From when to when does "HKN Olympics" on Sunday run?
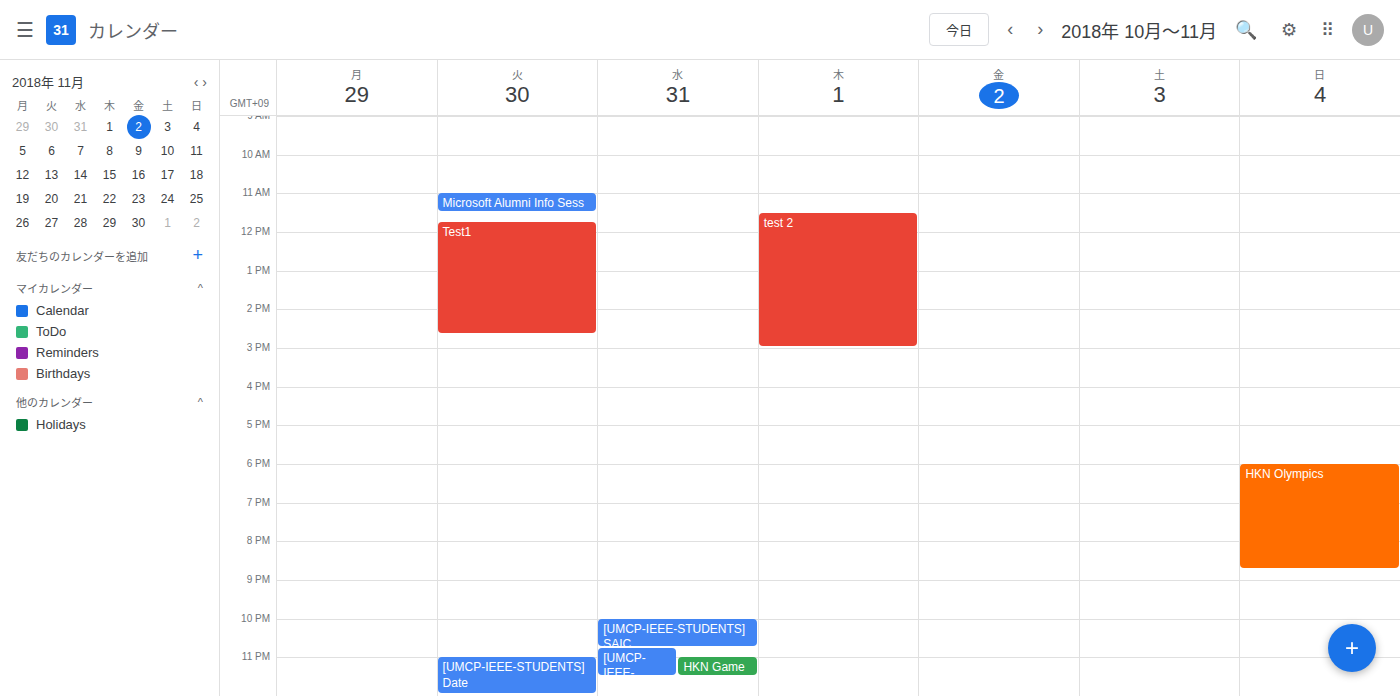
6:00 PM to 8:45 PM